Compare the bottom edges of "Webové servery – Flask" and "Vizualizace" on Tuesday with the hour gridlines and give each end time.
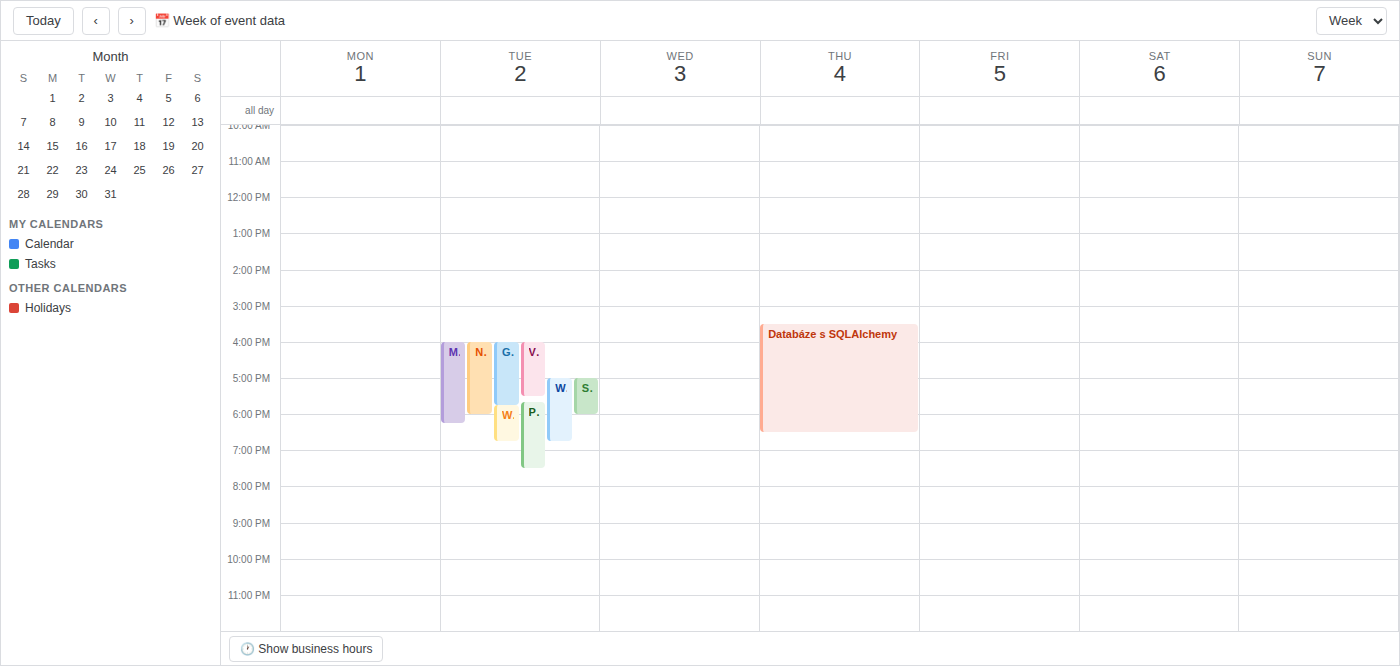
"Webové servery – Flask": 6:45 PM, neither: three quarters of the way from the 6 PM line to the 7 PM line. "Vizualizace": 5:30 PM, halfway between the 5 PM and 6 PM lines.